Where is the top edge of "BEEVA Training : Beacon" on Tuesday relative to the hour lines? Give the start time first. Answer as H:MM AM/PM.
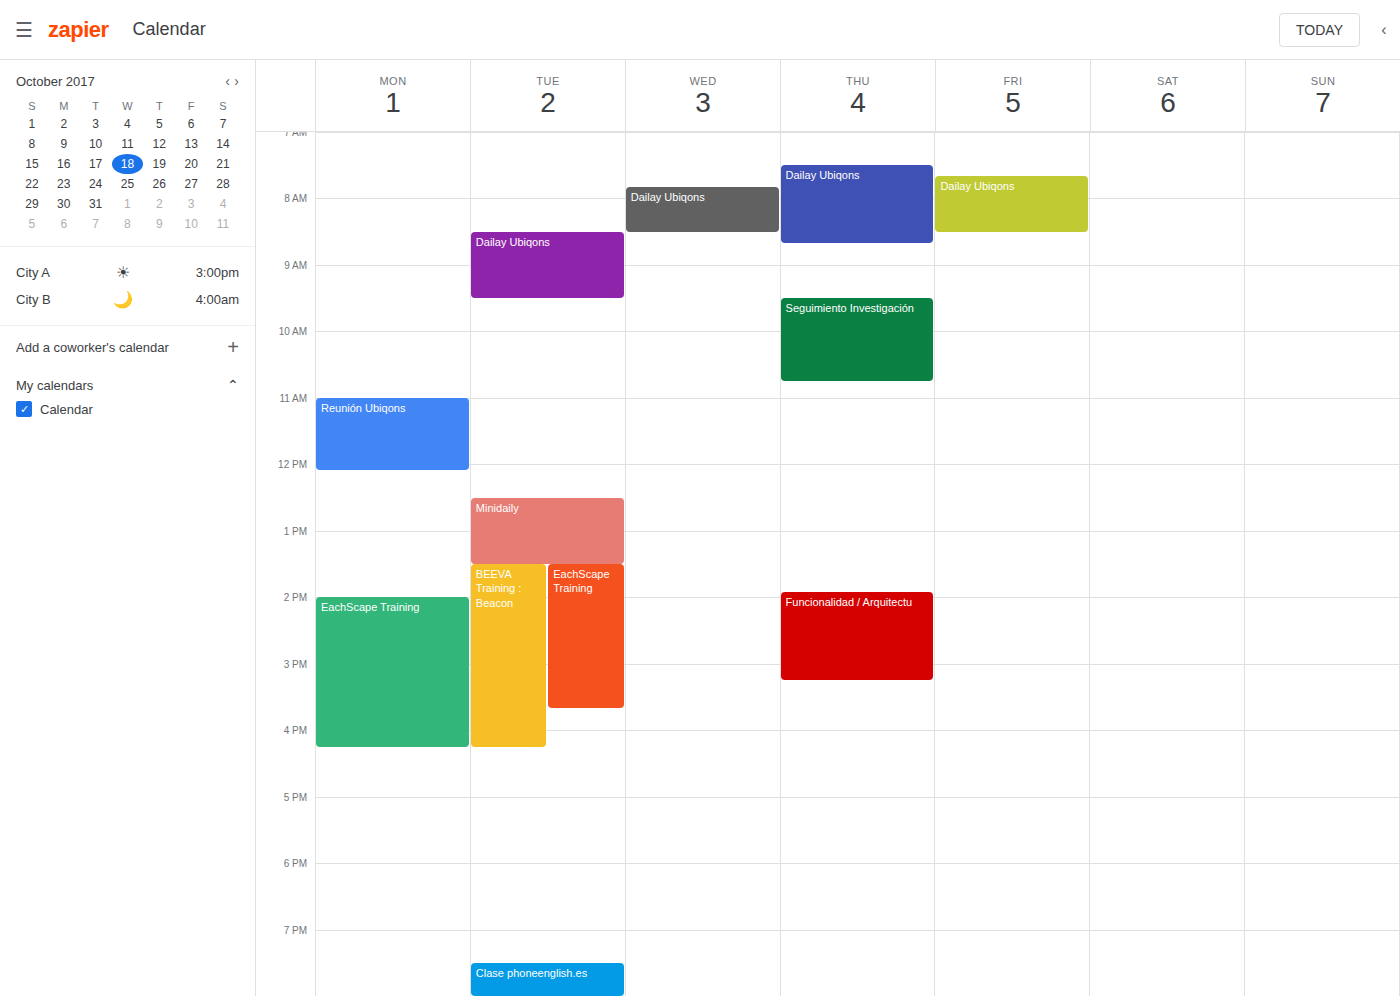
1:30 PM -- halfway between the 1 PM and 2 PM lines.